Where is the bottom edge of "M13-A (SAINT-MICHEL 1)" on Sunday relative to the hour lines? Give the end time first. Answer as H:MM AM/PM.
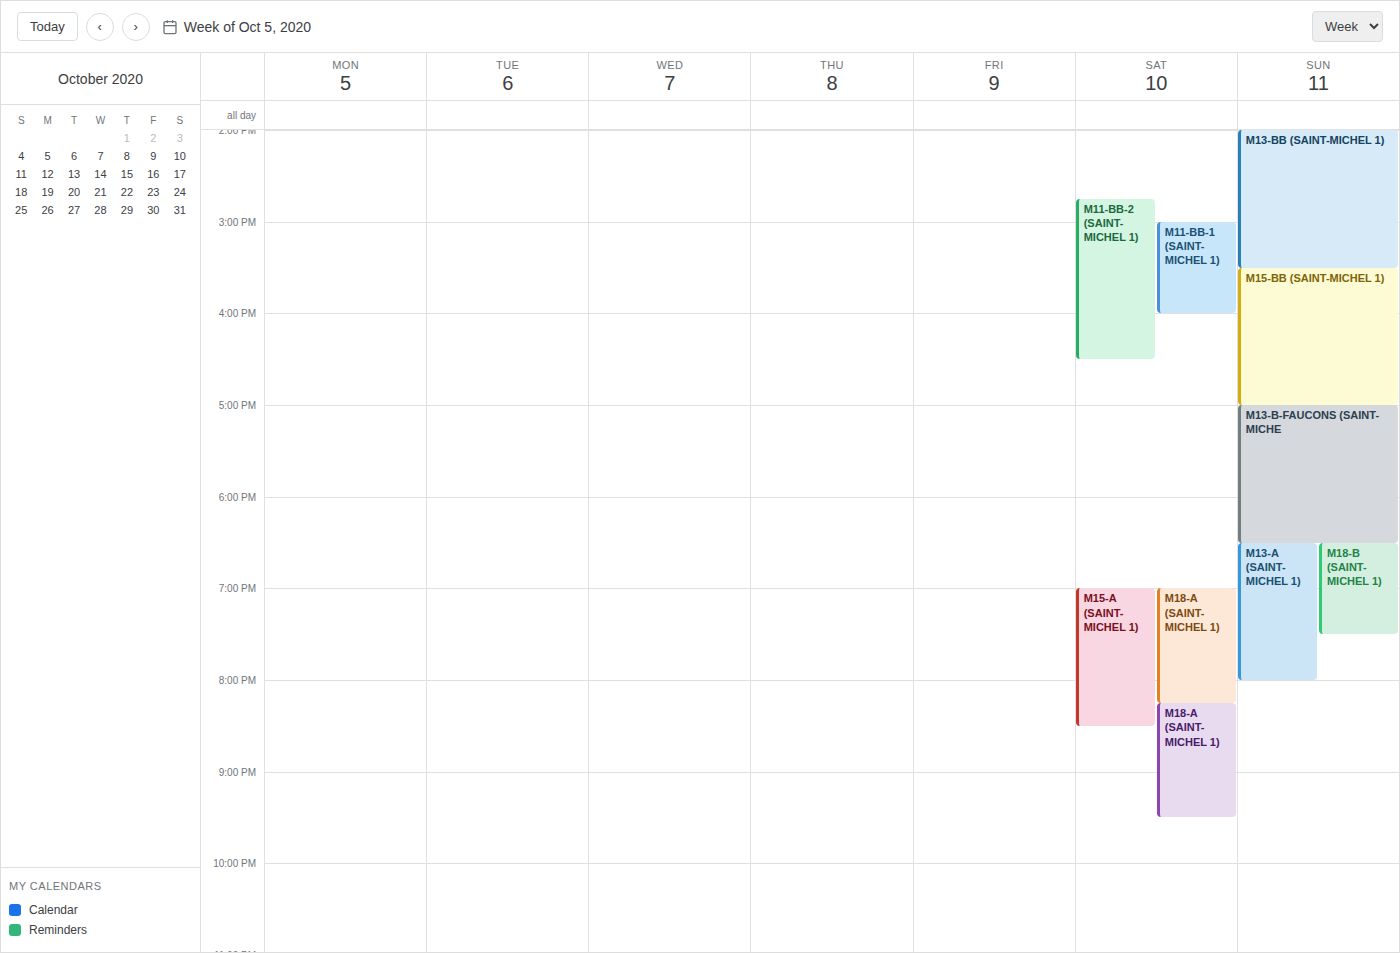
8:00 PM -- exactly on the 8 PM line.